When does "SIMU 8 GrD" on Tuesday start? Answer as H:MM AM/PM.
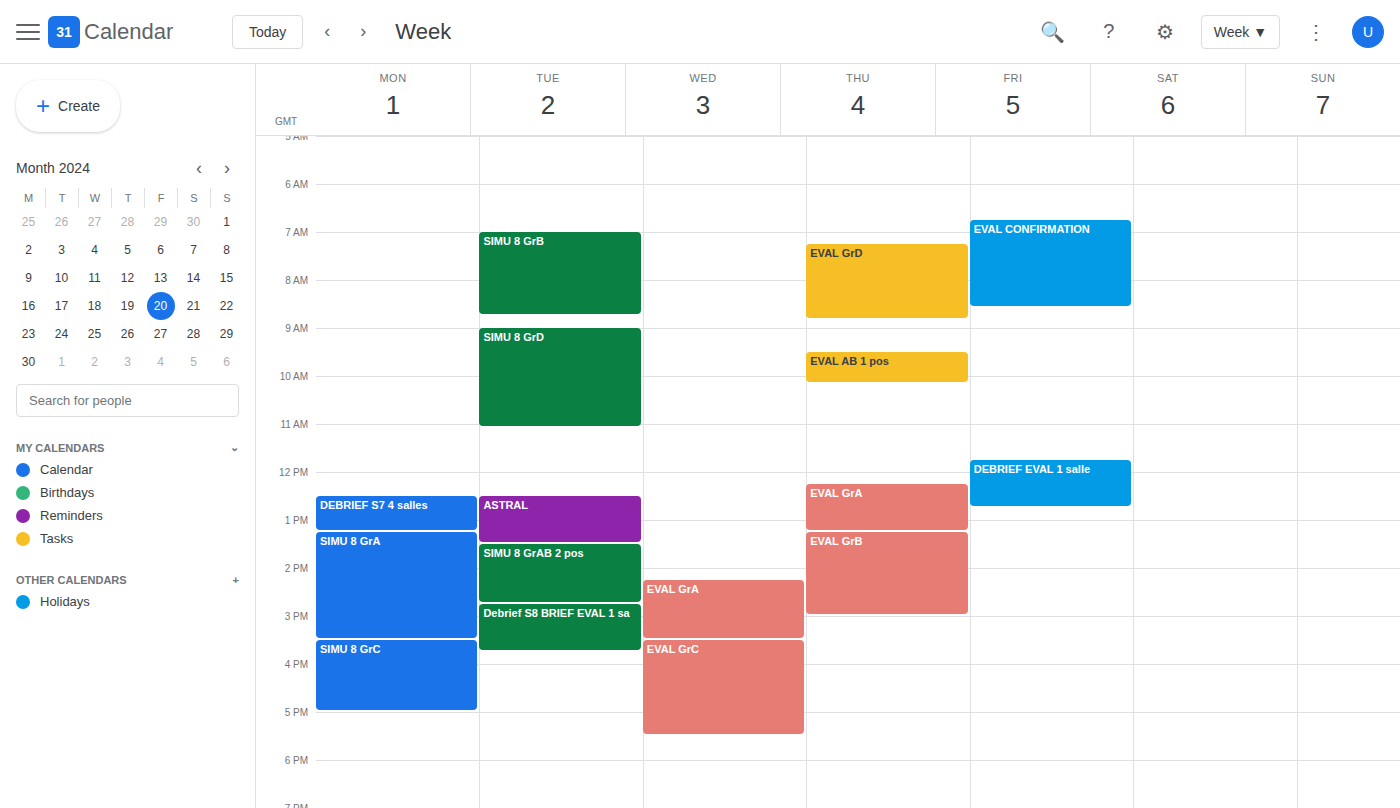
9:00 AM